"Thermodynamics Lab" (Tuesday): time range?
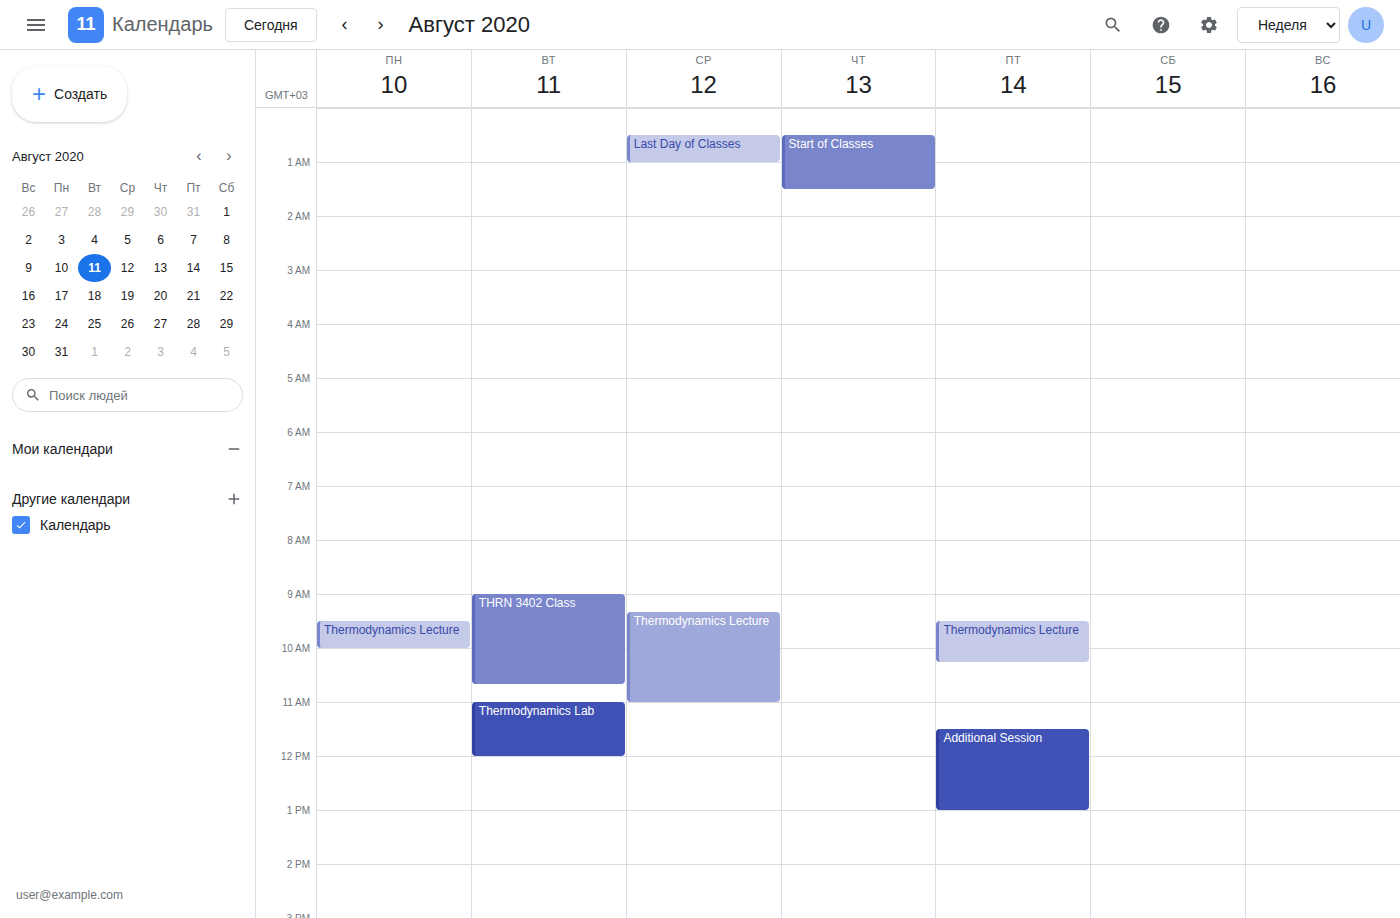
11:00 AM to 12:00 PM